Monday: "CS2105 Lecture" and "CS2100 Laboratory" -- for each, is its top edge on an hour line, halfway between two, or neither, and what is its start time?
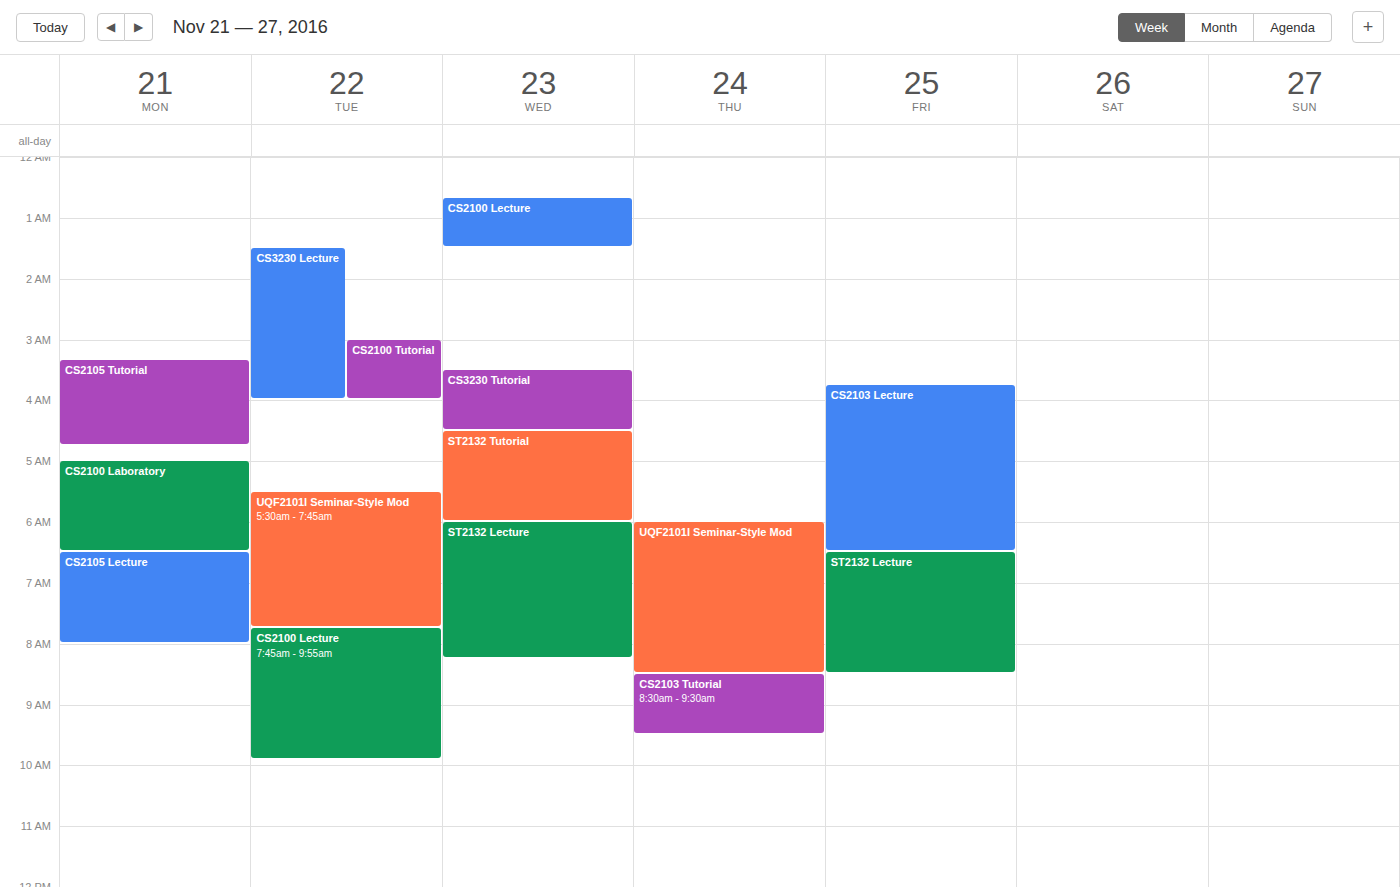
"CS2105 Lecture": 6:30 AM, halfway between the 6 AM and 7 AM lines. "CS2100 Laboratory": 5:00 AM, exactly on the 5 AM line.